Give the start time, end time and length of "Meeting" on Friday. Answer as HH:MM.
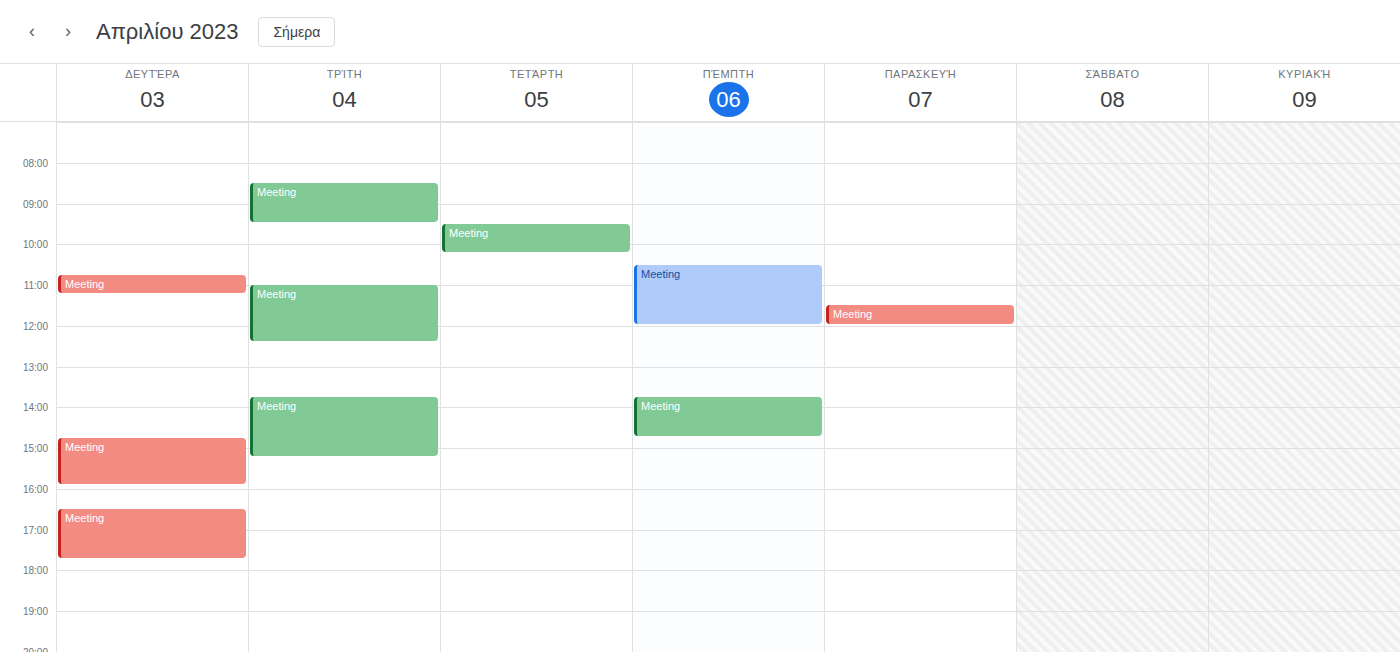
11:30 to 12:00, 30 minutes